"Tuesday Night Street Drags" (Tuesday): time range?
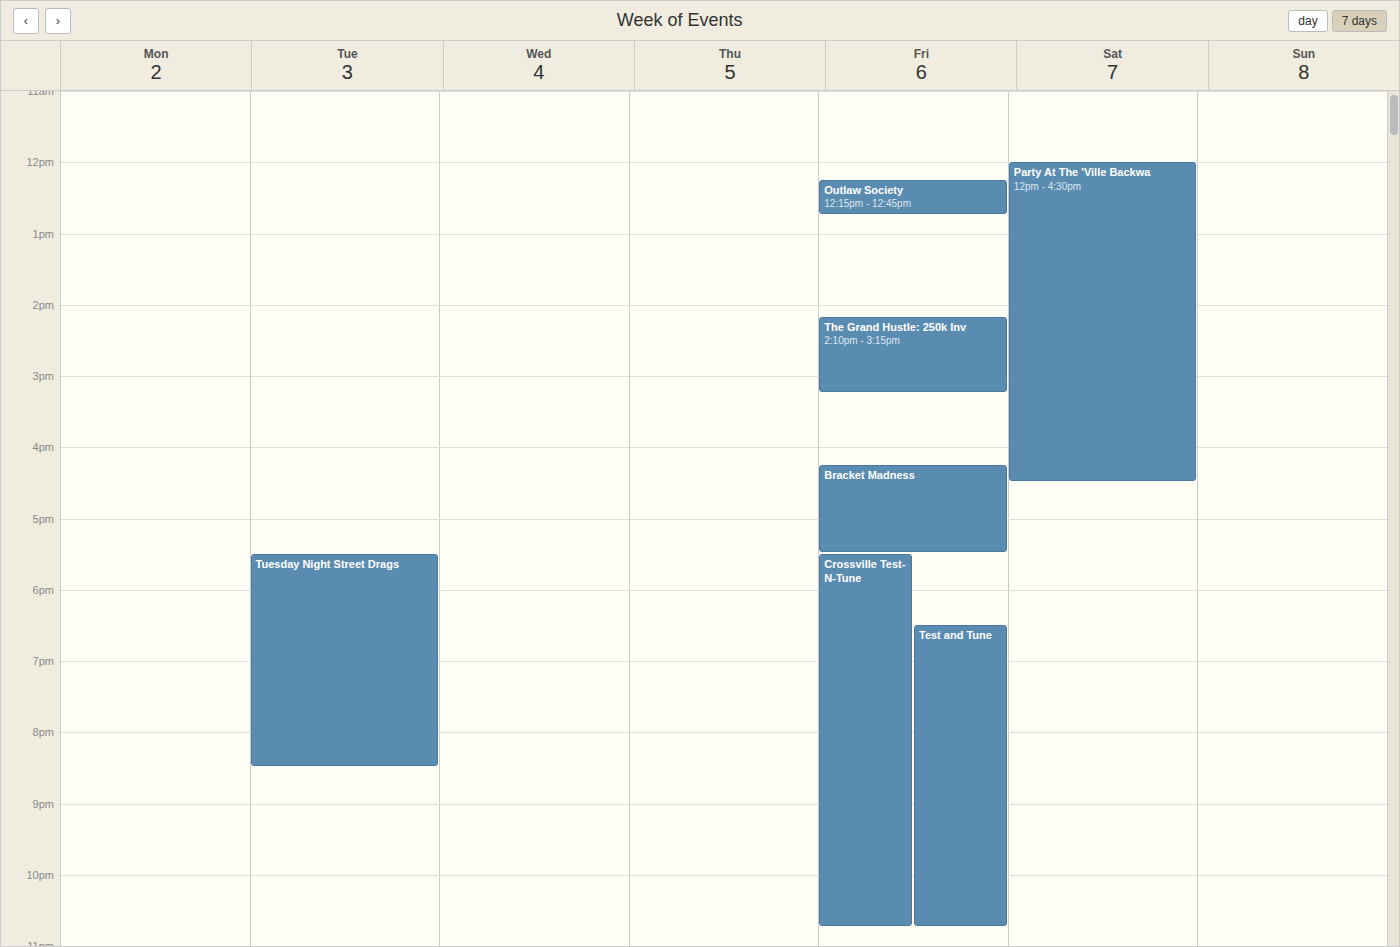
5:30 PM to 8:30 PM